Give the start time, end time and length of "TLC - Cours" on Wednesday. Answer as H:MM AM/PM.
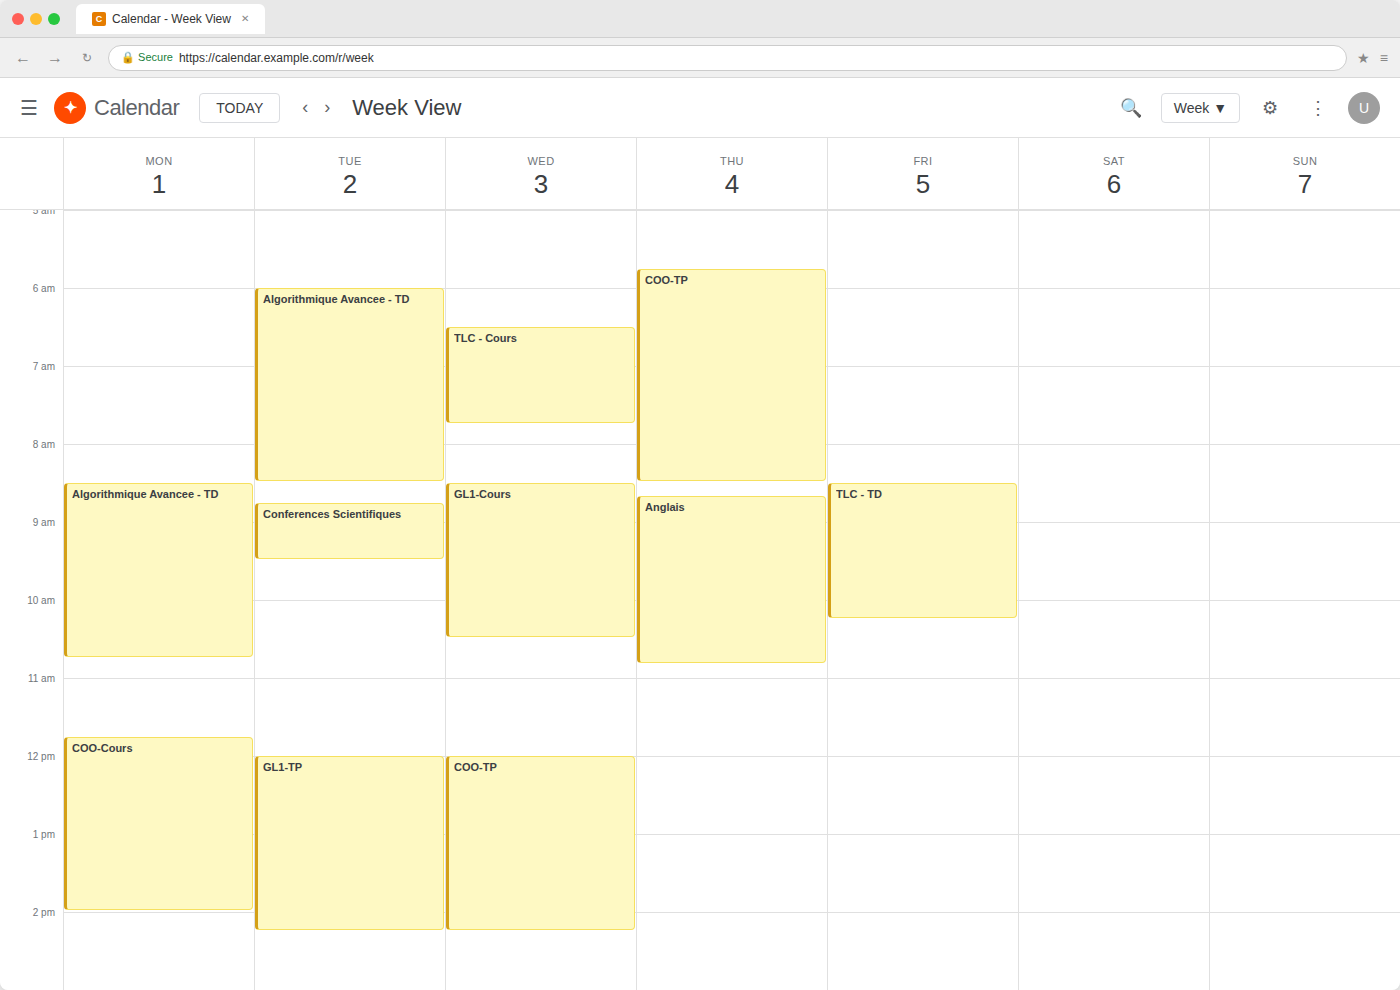
6:30 AM to 7:45 AM, 1 hour 15 minutes